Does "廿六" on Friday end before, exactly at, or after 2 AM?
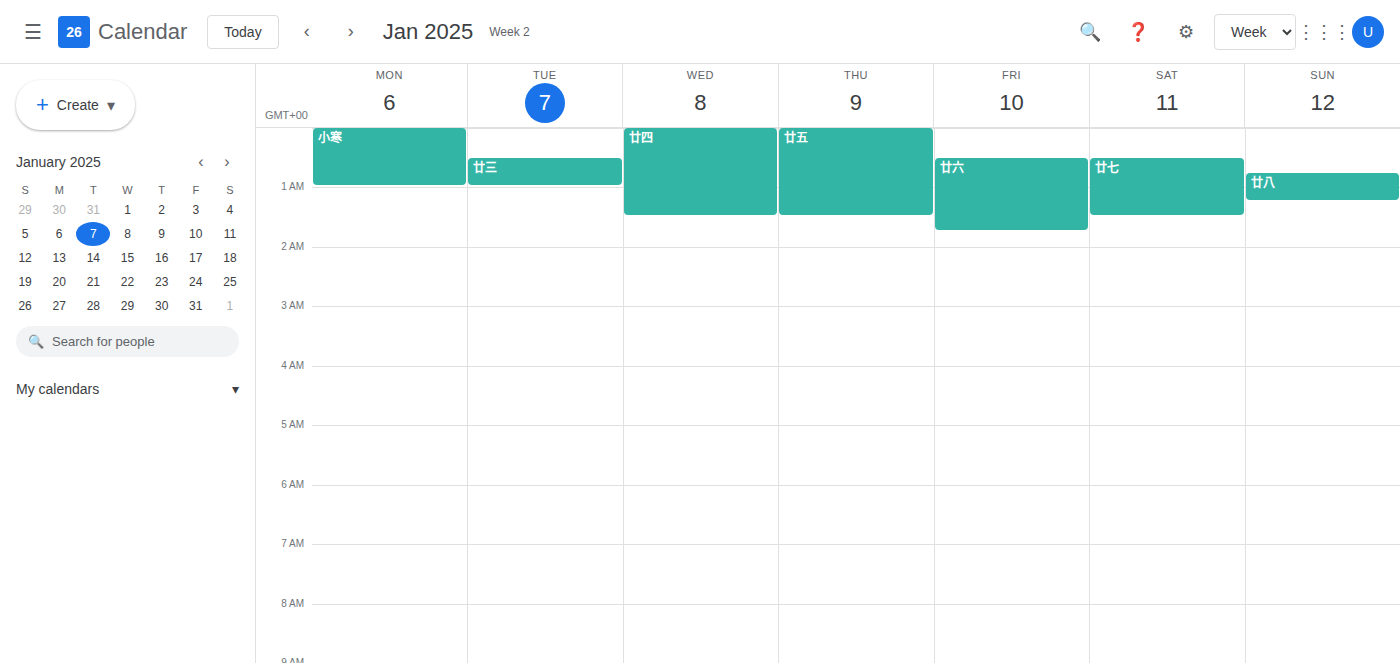
1:45 AM -- before 2 AM, 15 minutes above the 2 AM line.